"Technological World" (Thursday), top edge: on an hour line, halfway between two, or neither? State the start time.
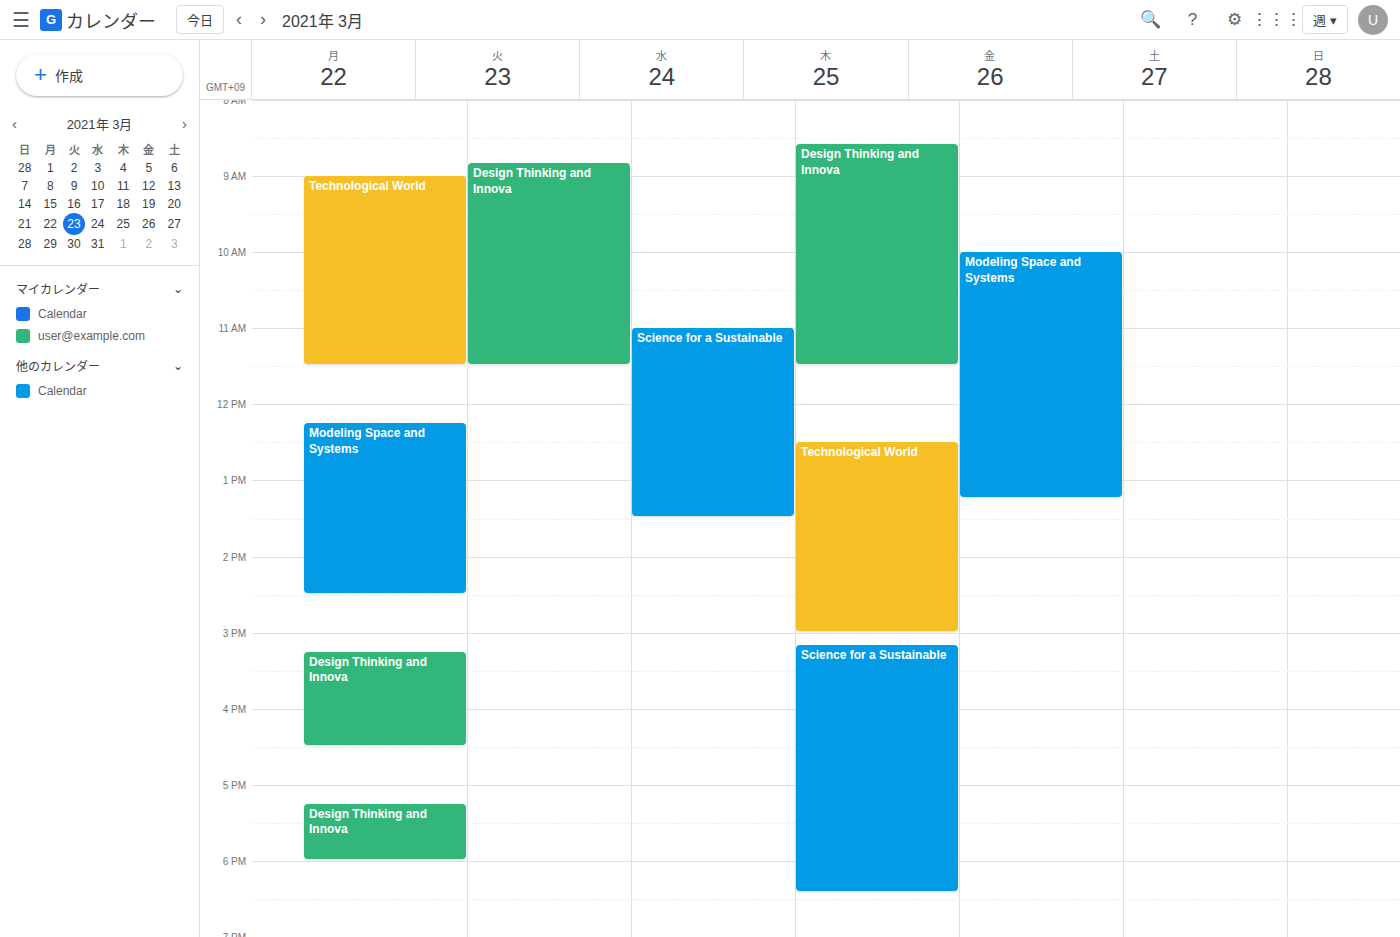
12:30 PM -- halfway between the 12 PM and 1 PM lines.